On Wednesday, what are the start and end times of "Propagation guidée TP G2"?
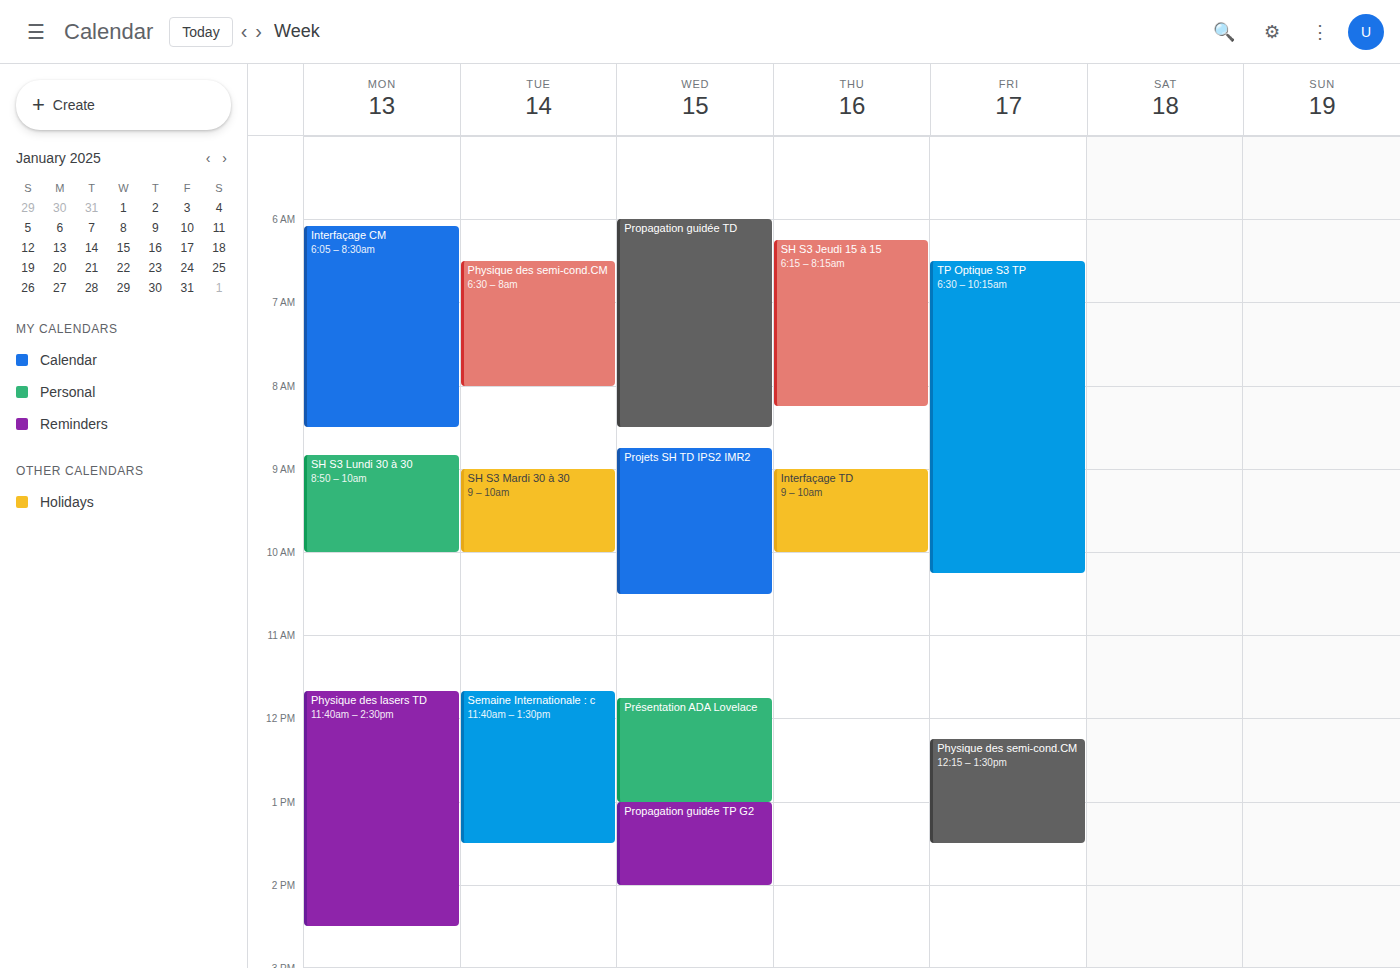
1:00 PM to 2:00 PM